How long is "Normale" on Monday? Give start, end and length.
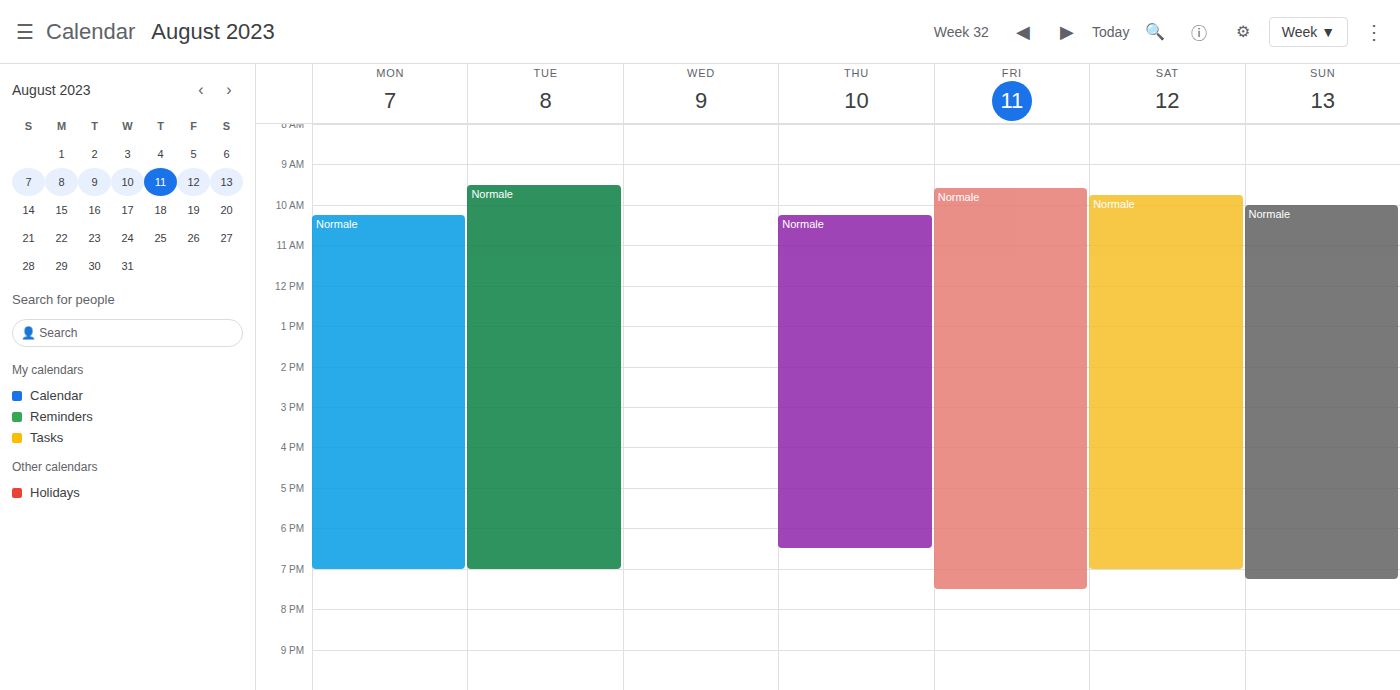
10:15 AM to 7:00 PM, 8 hours 45 minutes